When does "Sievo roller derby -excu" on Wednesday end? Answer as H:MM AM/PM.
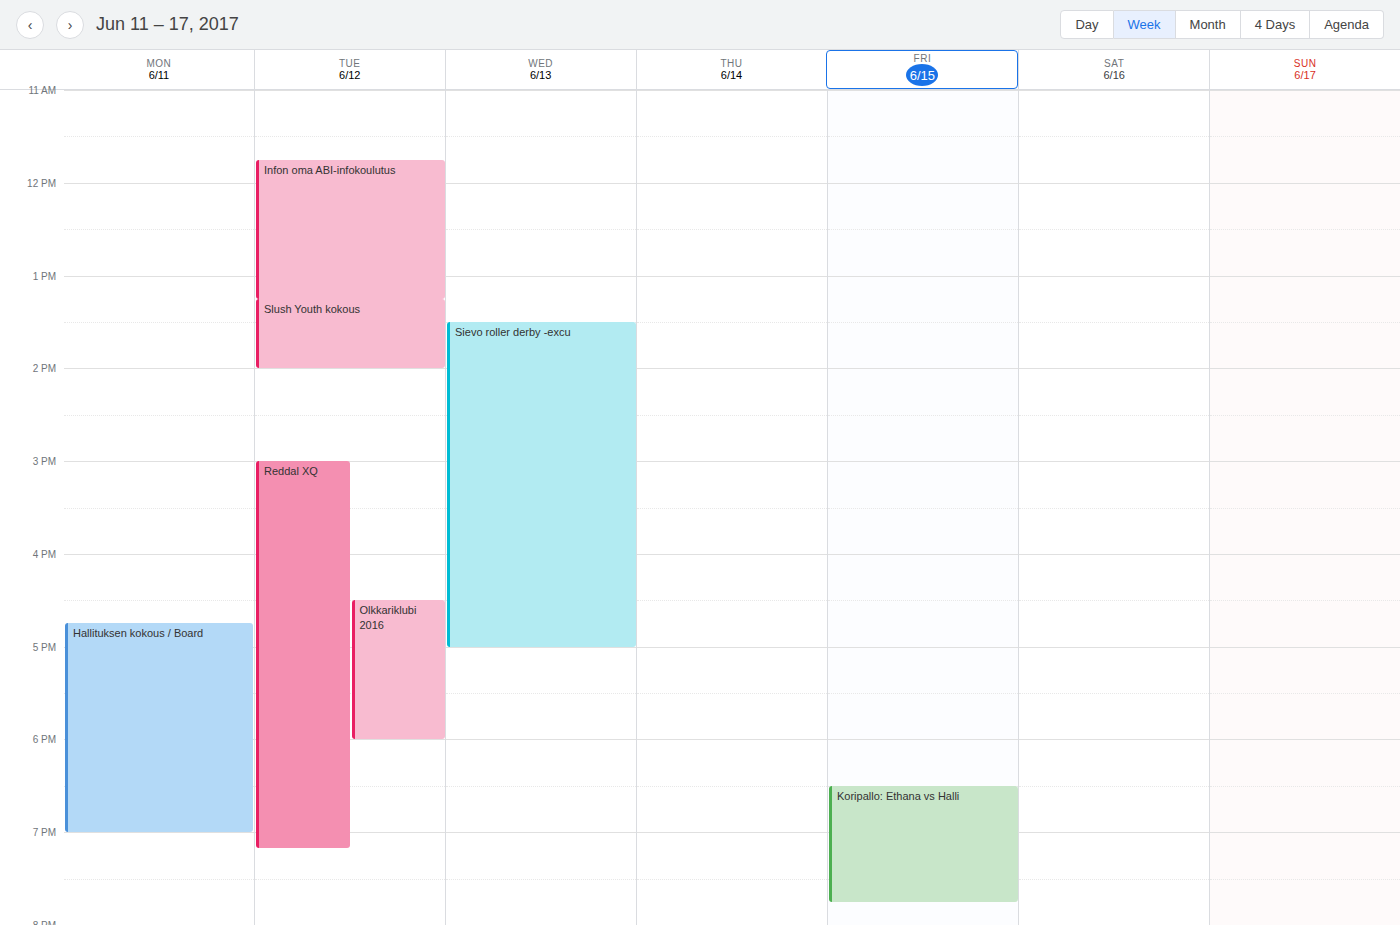
5:00 PM